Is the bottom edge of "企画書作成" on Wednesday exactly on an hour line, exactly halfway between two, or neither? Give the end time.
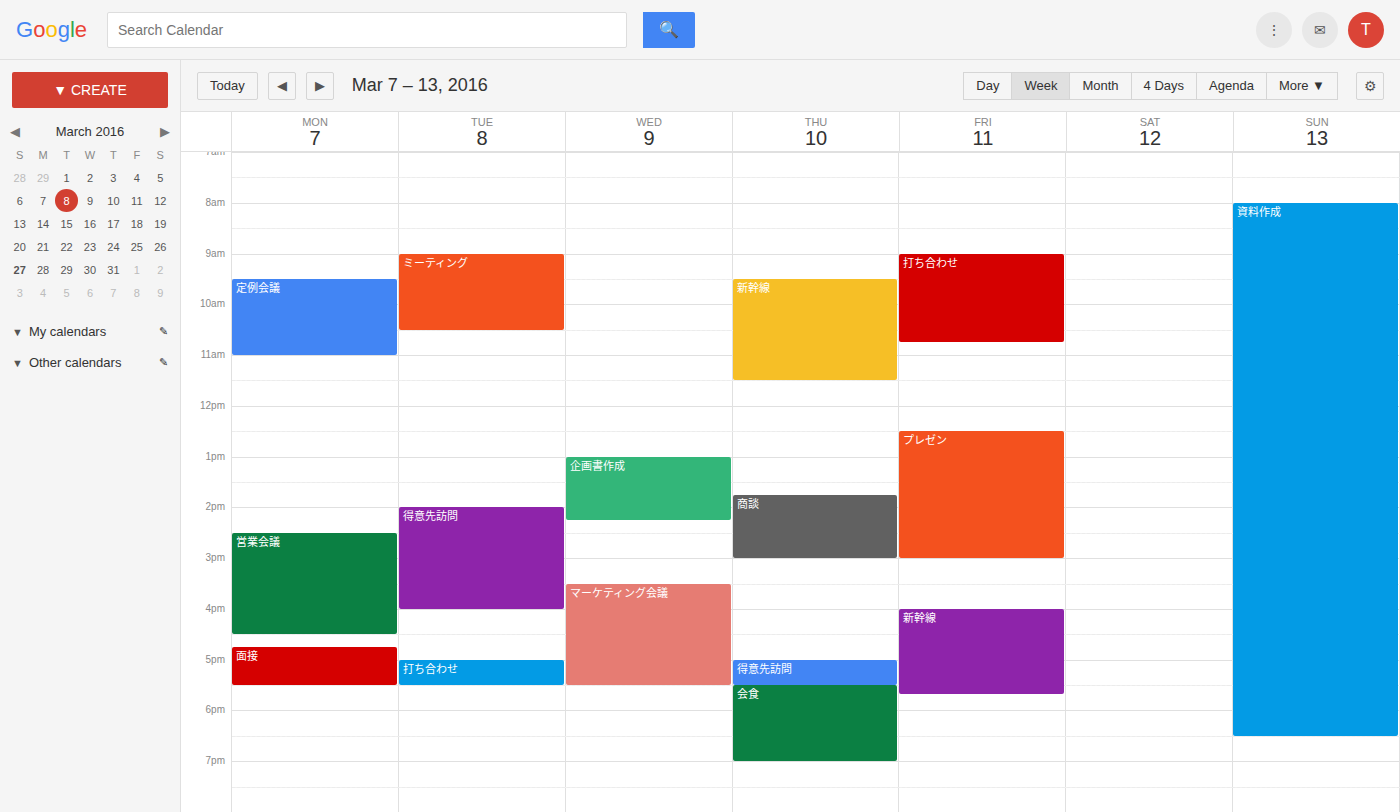
2:15 PM -- neither: a quarter of the way from the 2 PM line to the 3 PM line.